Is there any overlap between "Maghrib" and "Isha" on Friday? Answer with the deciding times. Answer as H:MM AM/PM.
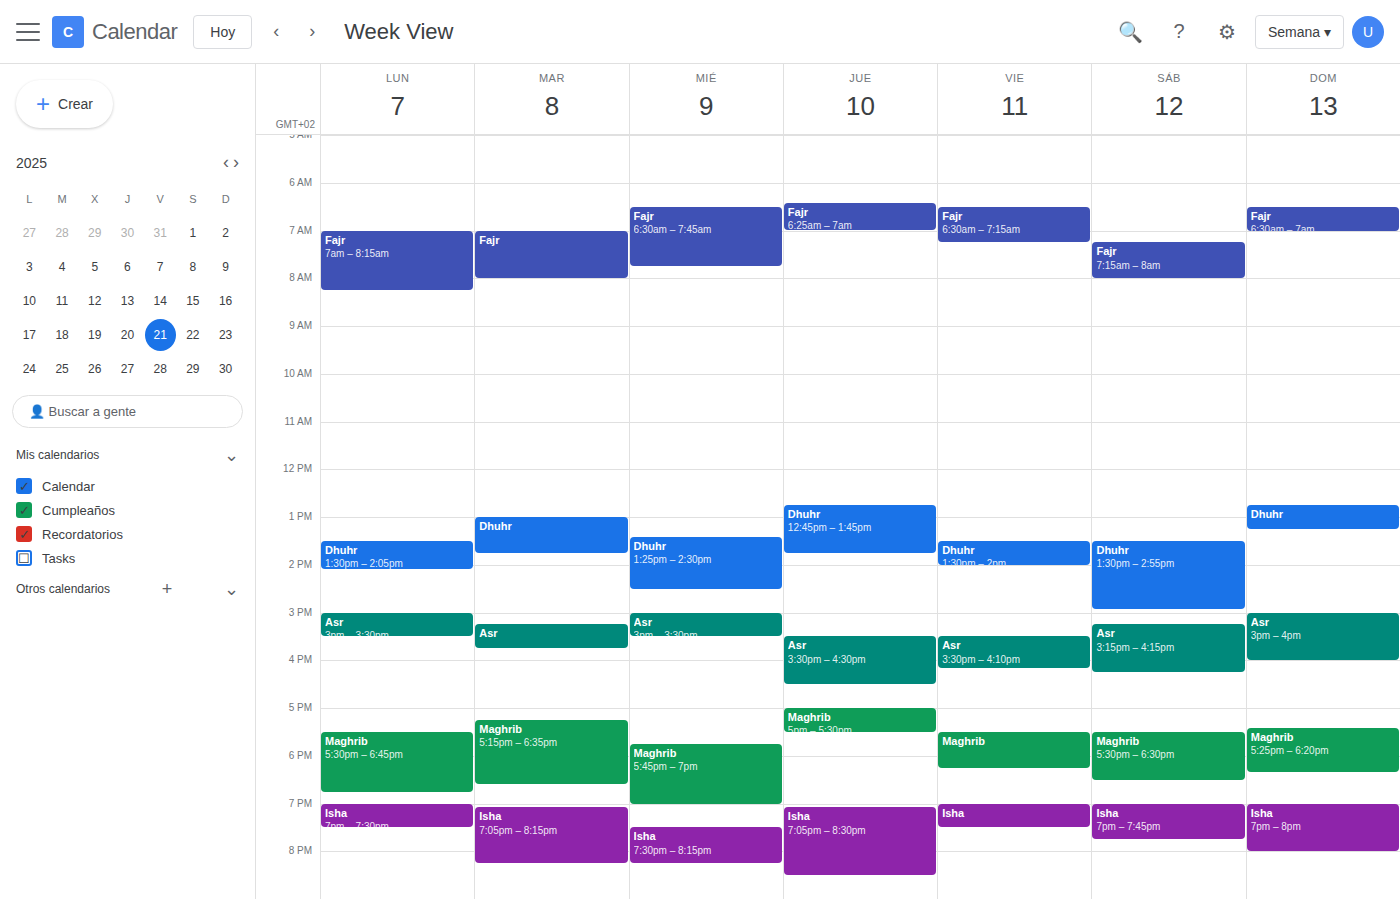
"Maghrib" ends at 6:15 PM and "Isha" starts at 7:00 PM -- no overlap.